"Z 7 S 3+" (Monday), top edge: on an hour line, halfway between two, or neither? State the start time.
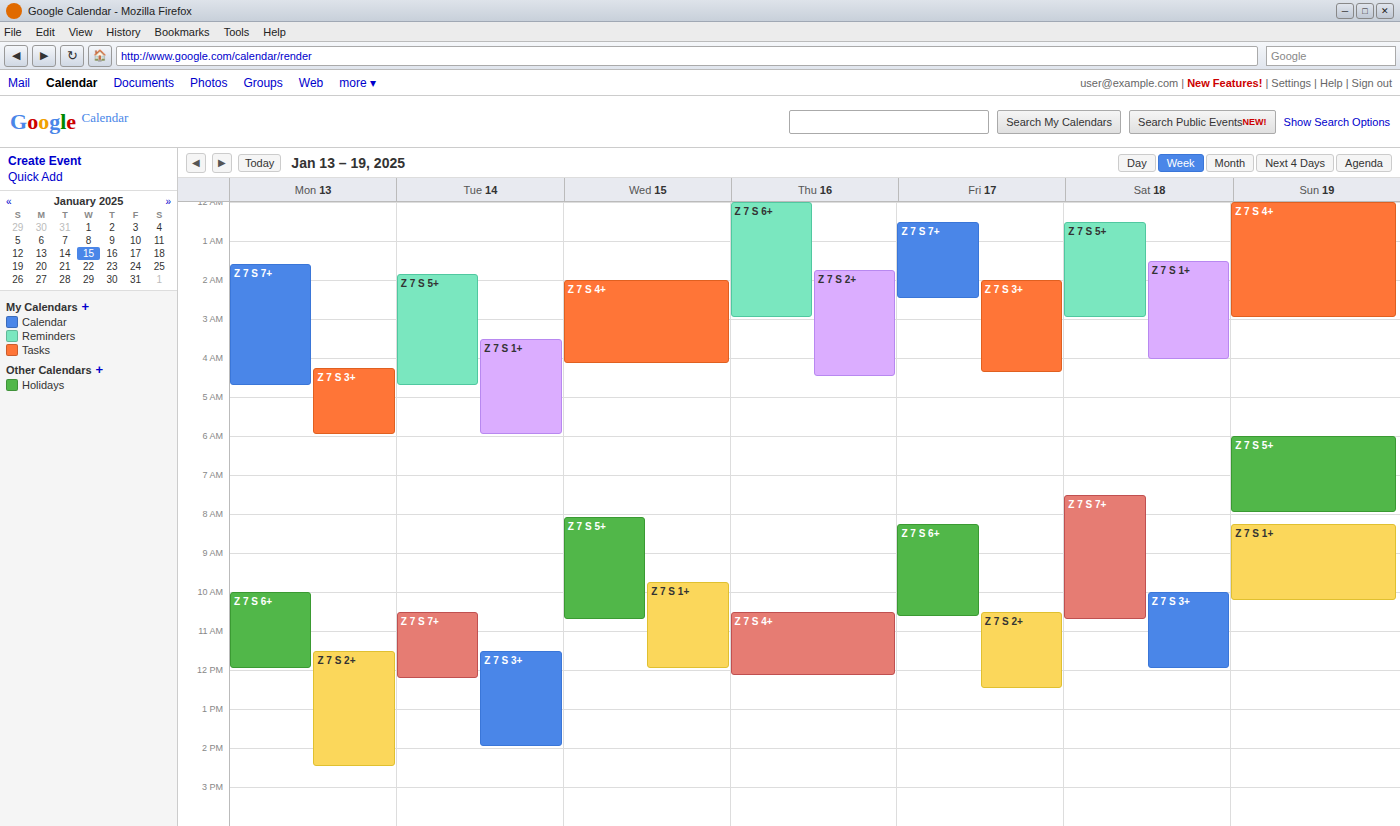
4:15 AM -- neither: a quarter of the way from the 4 AM line to the 5 AM line.